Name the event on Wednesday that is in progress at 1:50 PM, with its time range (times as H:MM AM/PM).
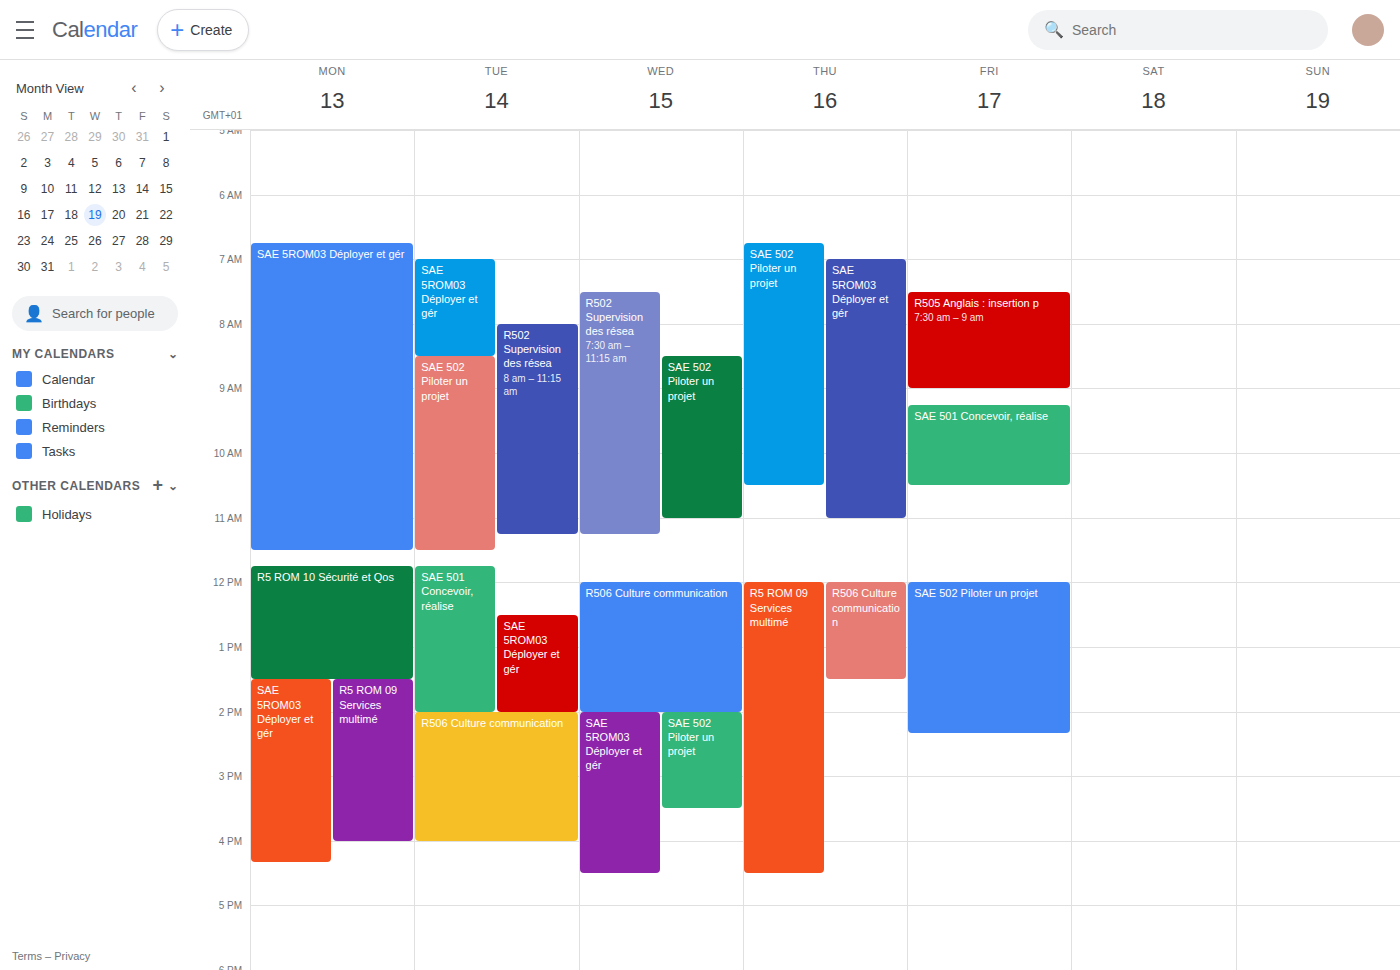
"R506 Culture communication", 12:00 PM to 2:00 PM